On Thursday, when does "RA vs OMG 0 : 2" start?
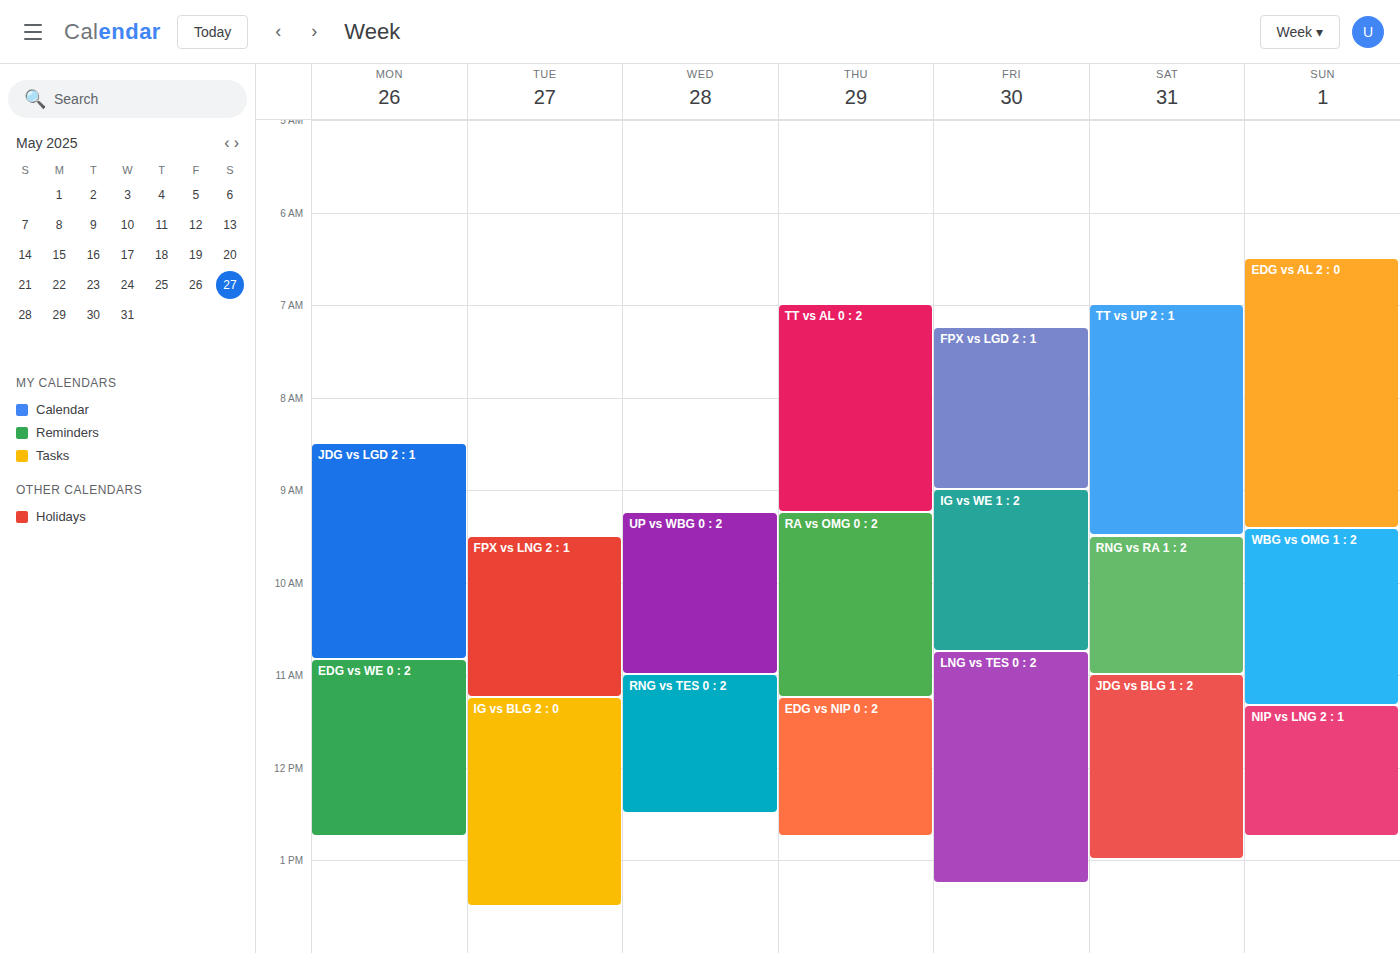
09:15